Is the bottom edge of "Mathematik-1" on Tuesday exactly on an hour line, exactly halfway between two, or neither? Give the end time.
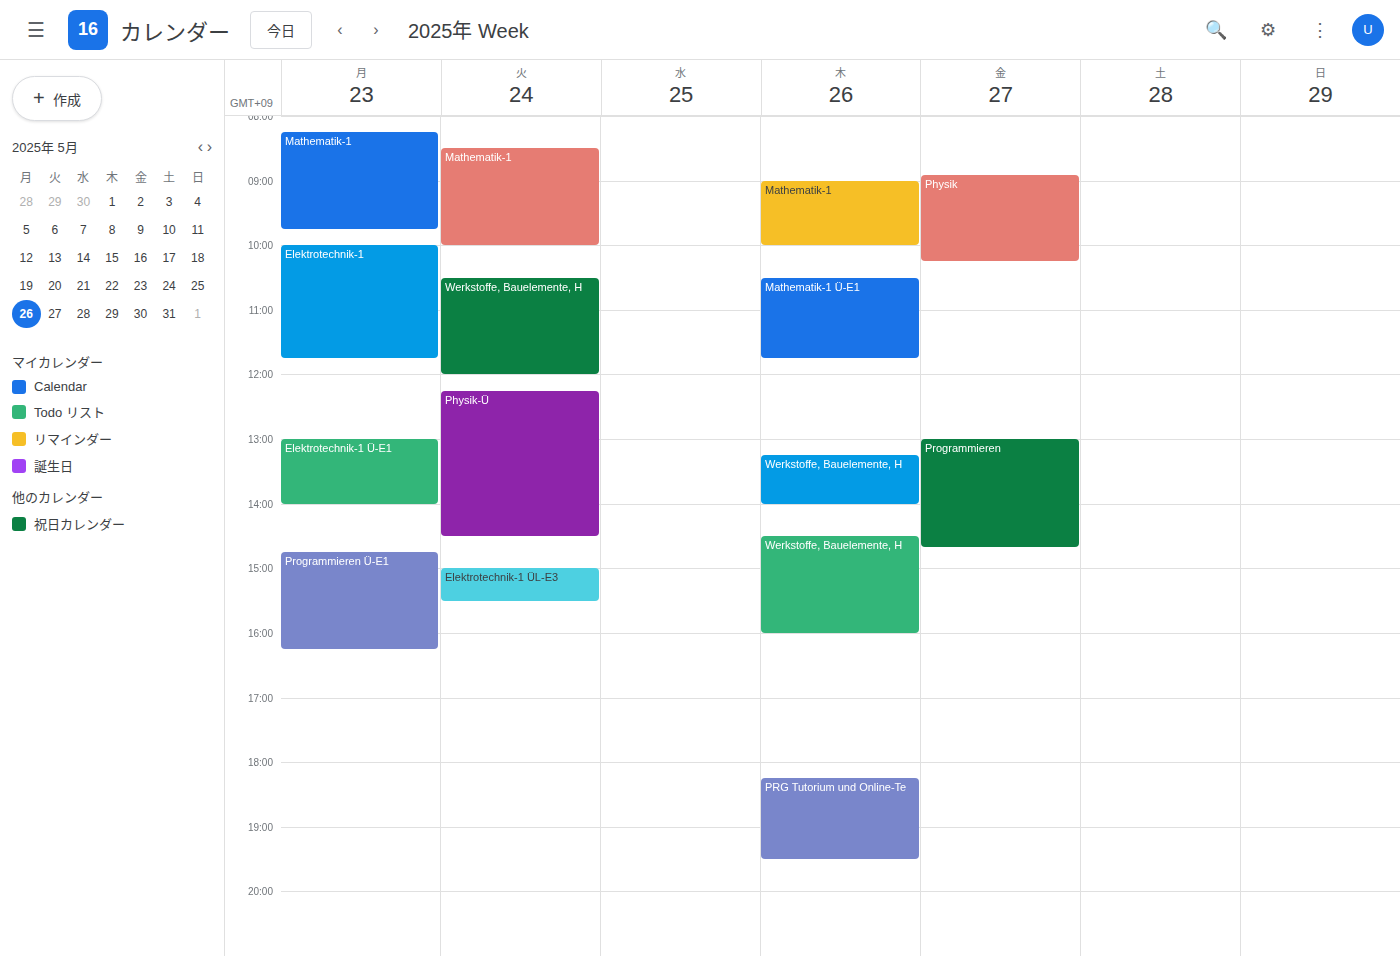
10:00 -- exactly on the 10:00 line.